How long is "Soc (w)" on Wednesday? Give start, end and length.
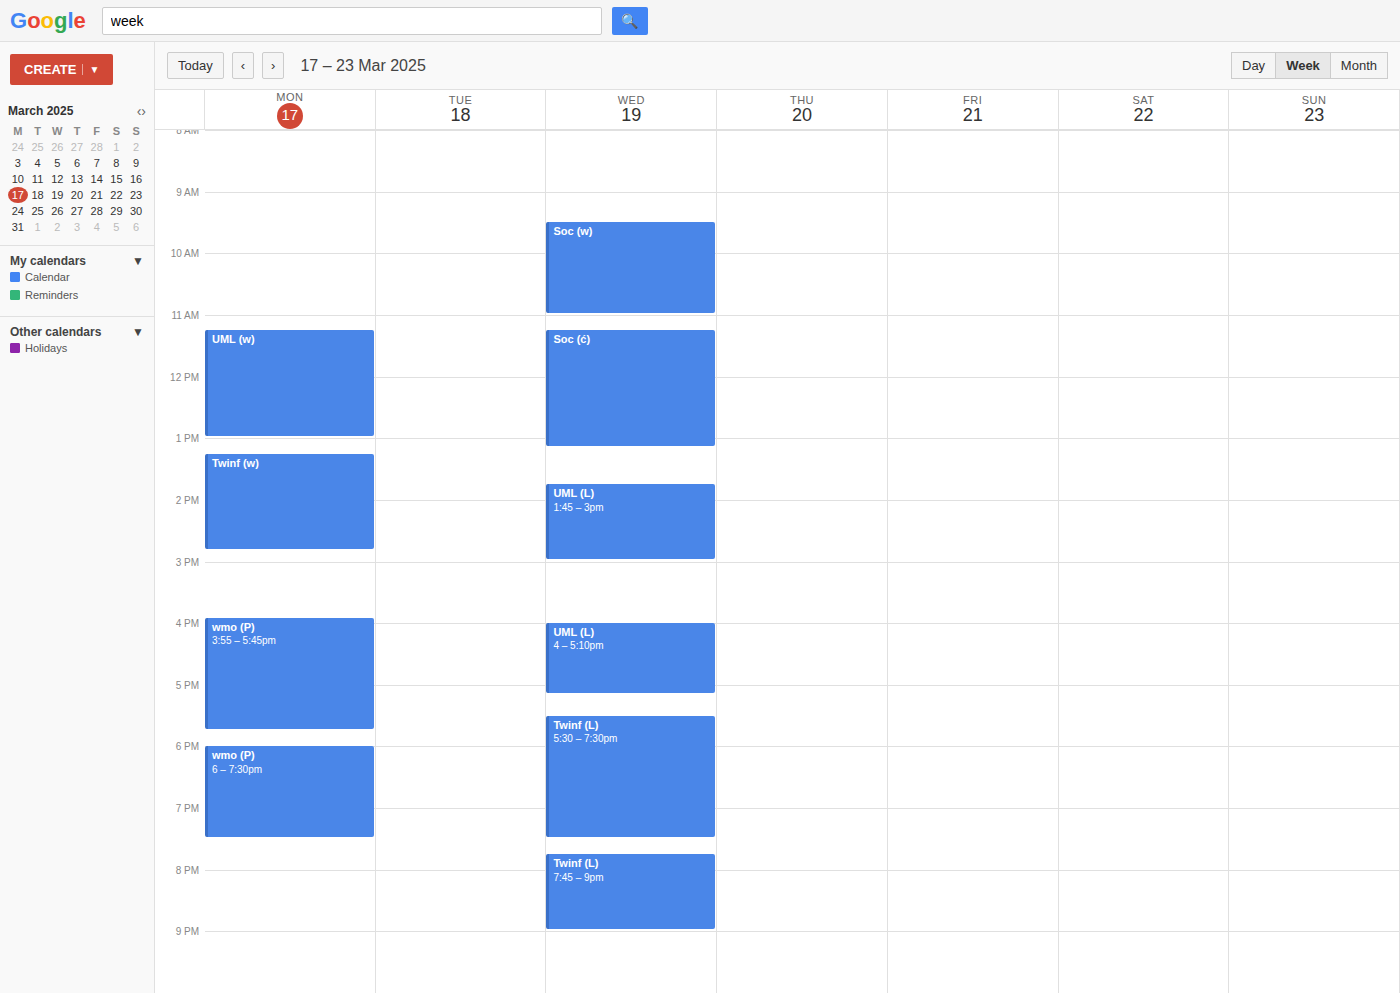
9:30 AM to 11:00 AM, 1 hour 30 minutes